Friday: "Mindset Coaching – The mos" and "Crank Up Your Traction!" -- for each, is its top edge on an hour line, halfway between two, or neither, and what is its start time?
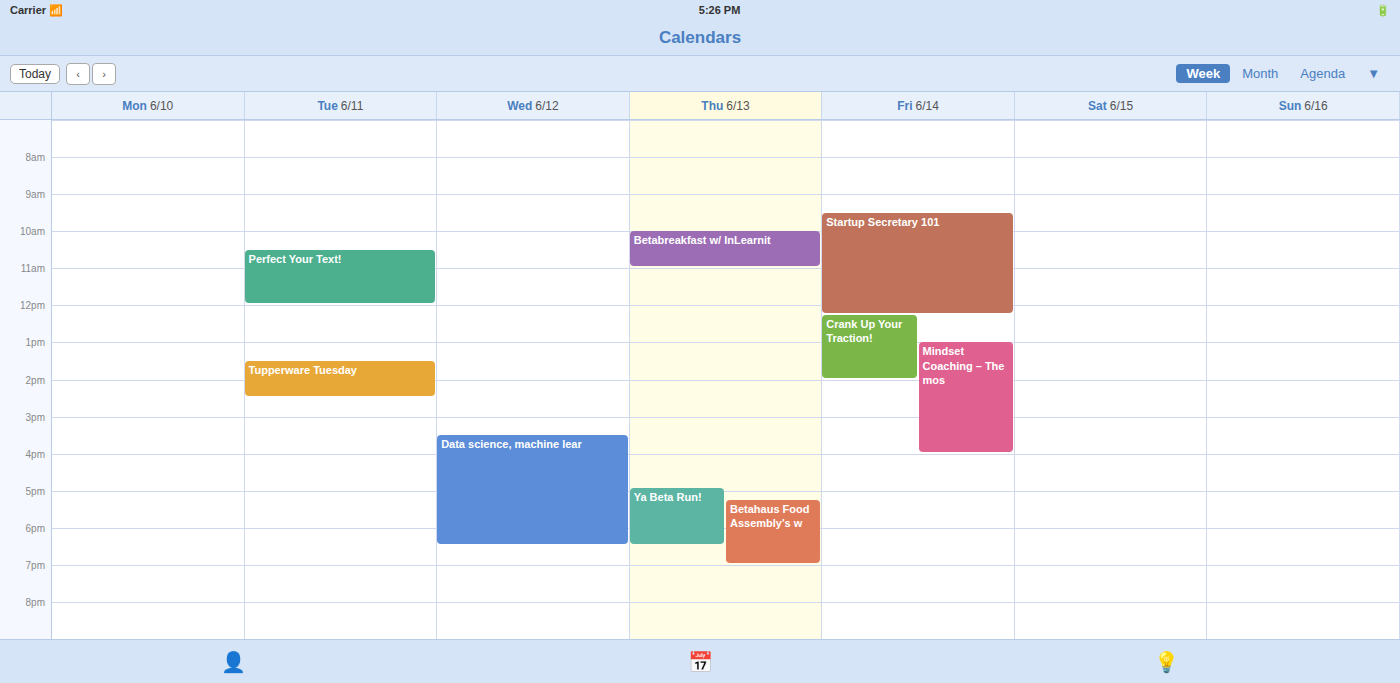
"Mindset Coaching – The mos": 1:00 PM, exactly on the 1 PM line. "Crank Up Your Traction!": 12:15 PM, neither: a quarter of the way from the 12 PM line to the 1 PM line.